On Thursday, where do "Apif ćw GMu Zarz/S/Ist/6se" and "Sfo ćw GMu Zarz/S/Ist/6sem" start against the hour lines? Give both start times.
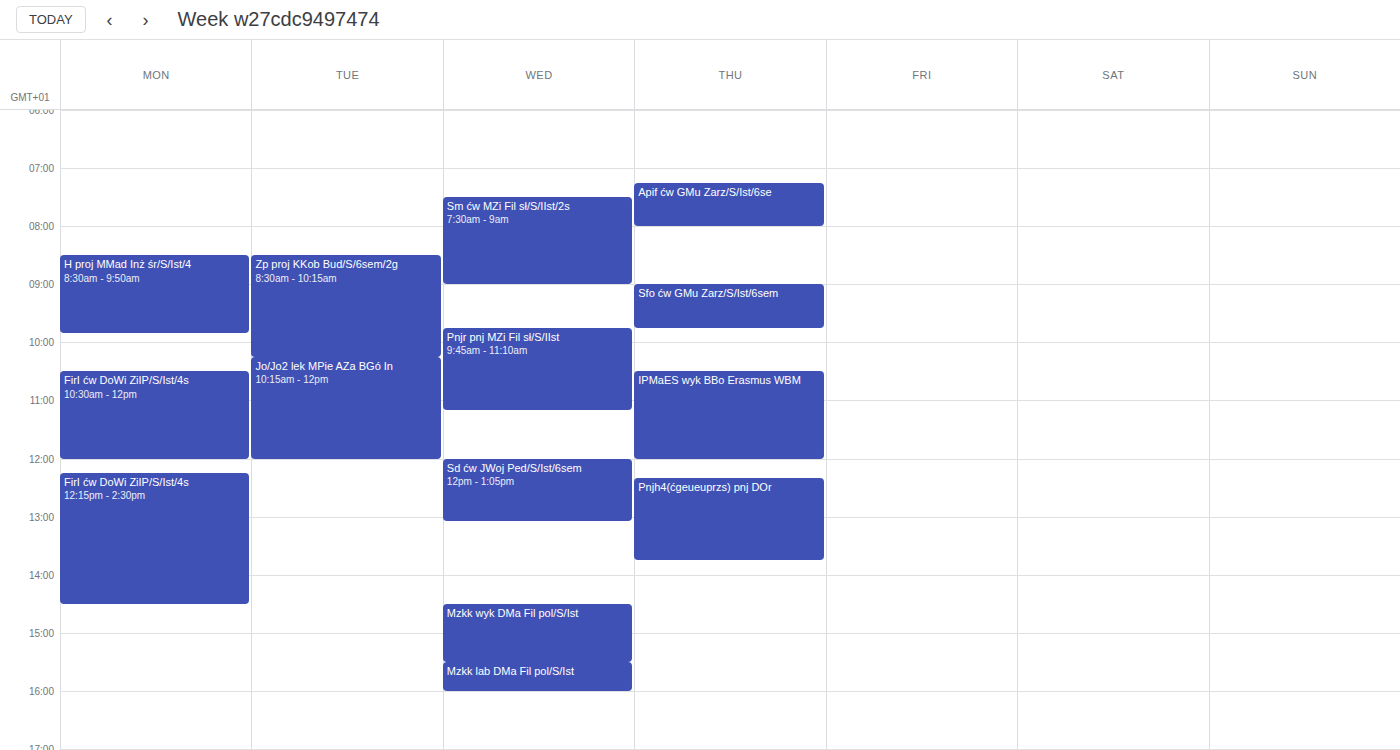
"Apif ćw GMu Zarz/S/Ist/6se": 7:15 AM, neither: a quarter of the way from the 7 AM line to the 8 AM line. "Sfo ćw GMu Zarz/S/Ist/6sem": 9:00 AM, exactly on the 9 AM line.